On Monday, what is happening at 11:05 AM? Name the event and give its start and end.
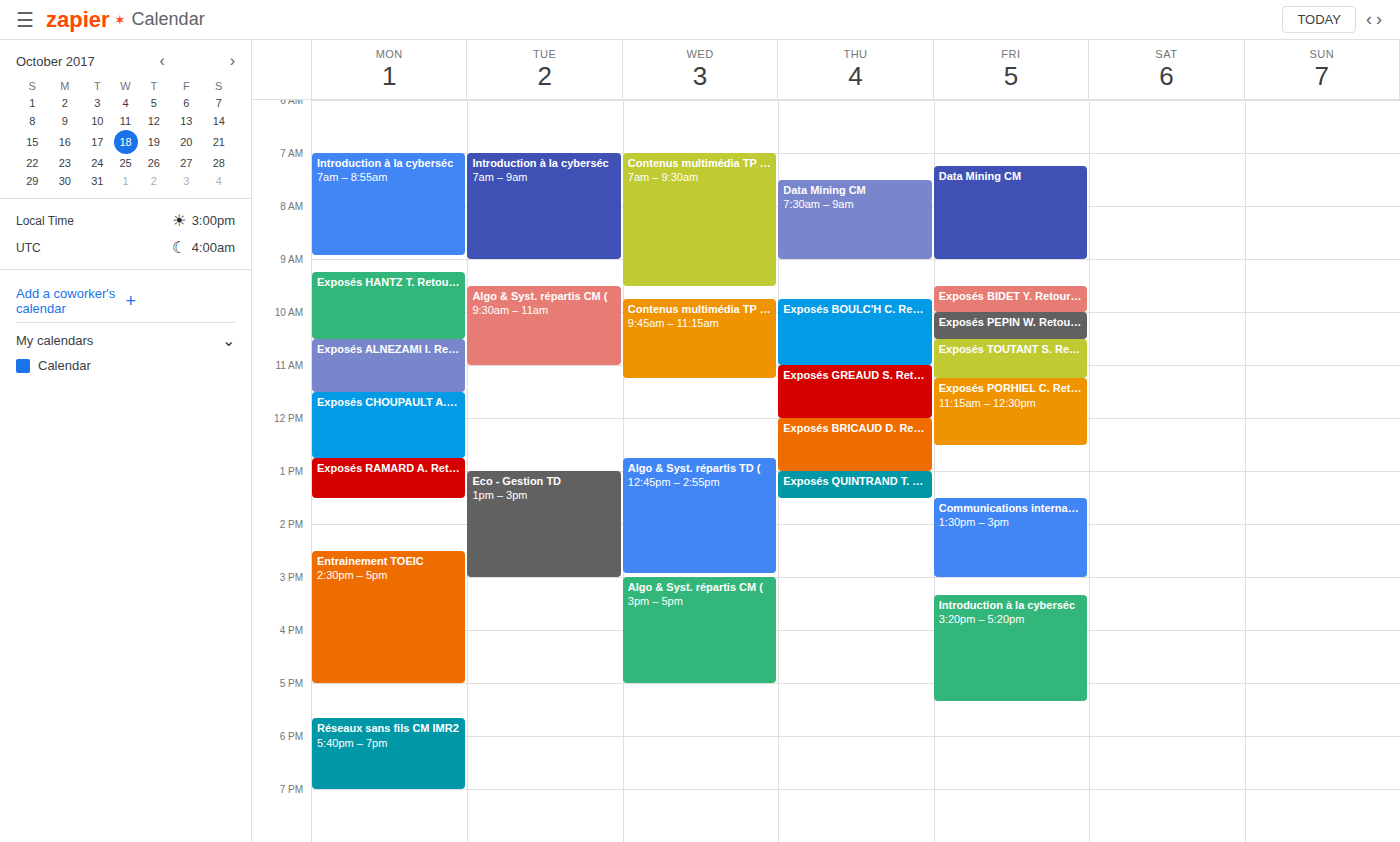
"Exposés ALNEZAMI I. Retour", 10:30 AM to 11:30 AM